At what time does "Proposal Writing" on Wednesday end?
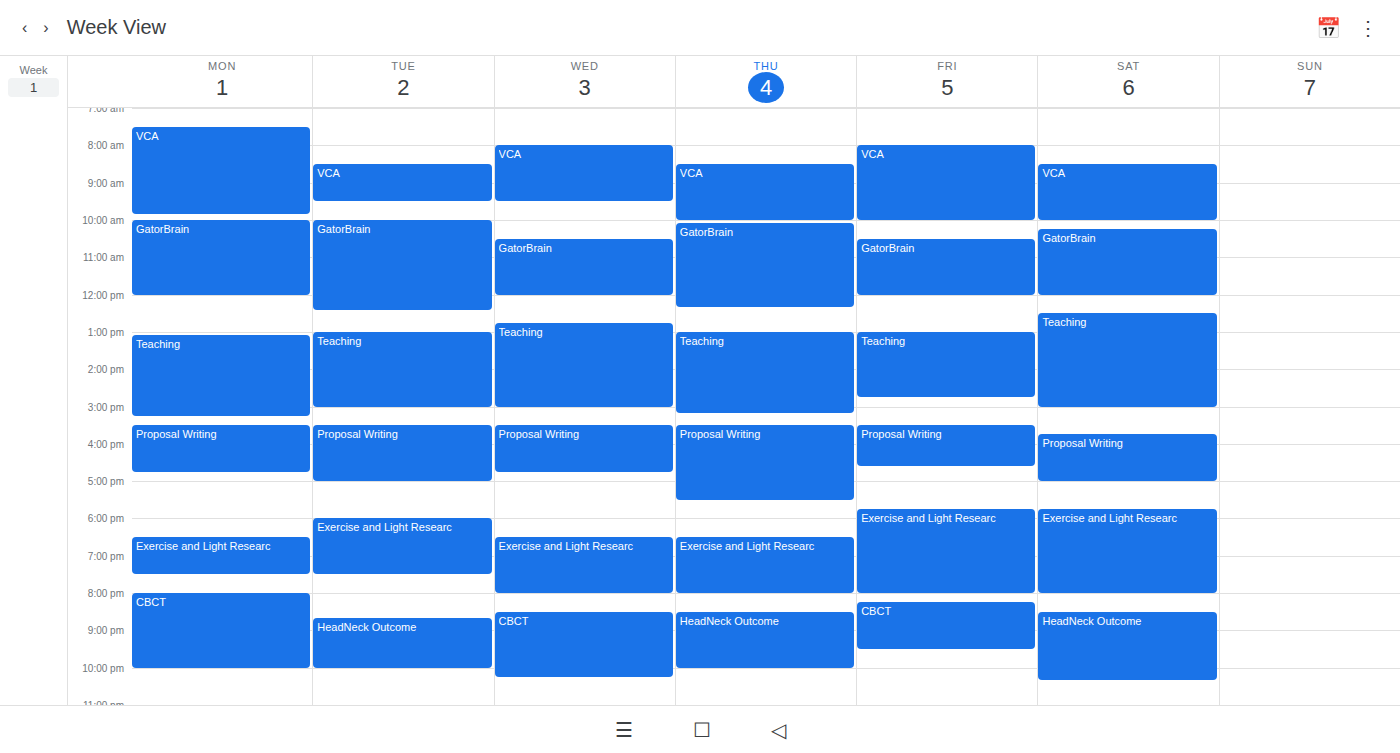
4:45 PM